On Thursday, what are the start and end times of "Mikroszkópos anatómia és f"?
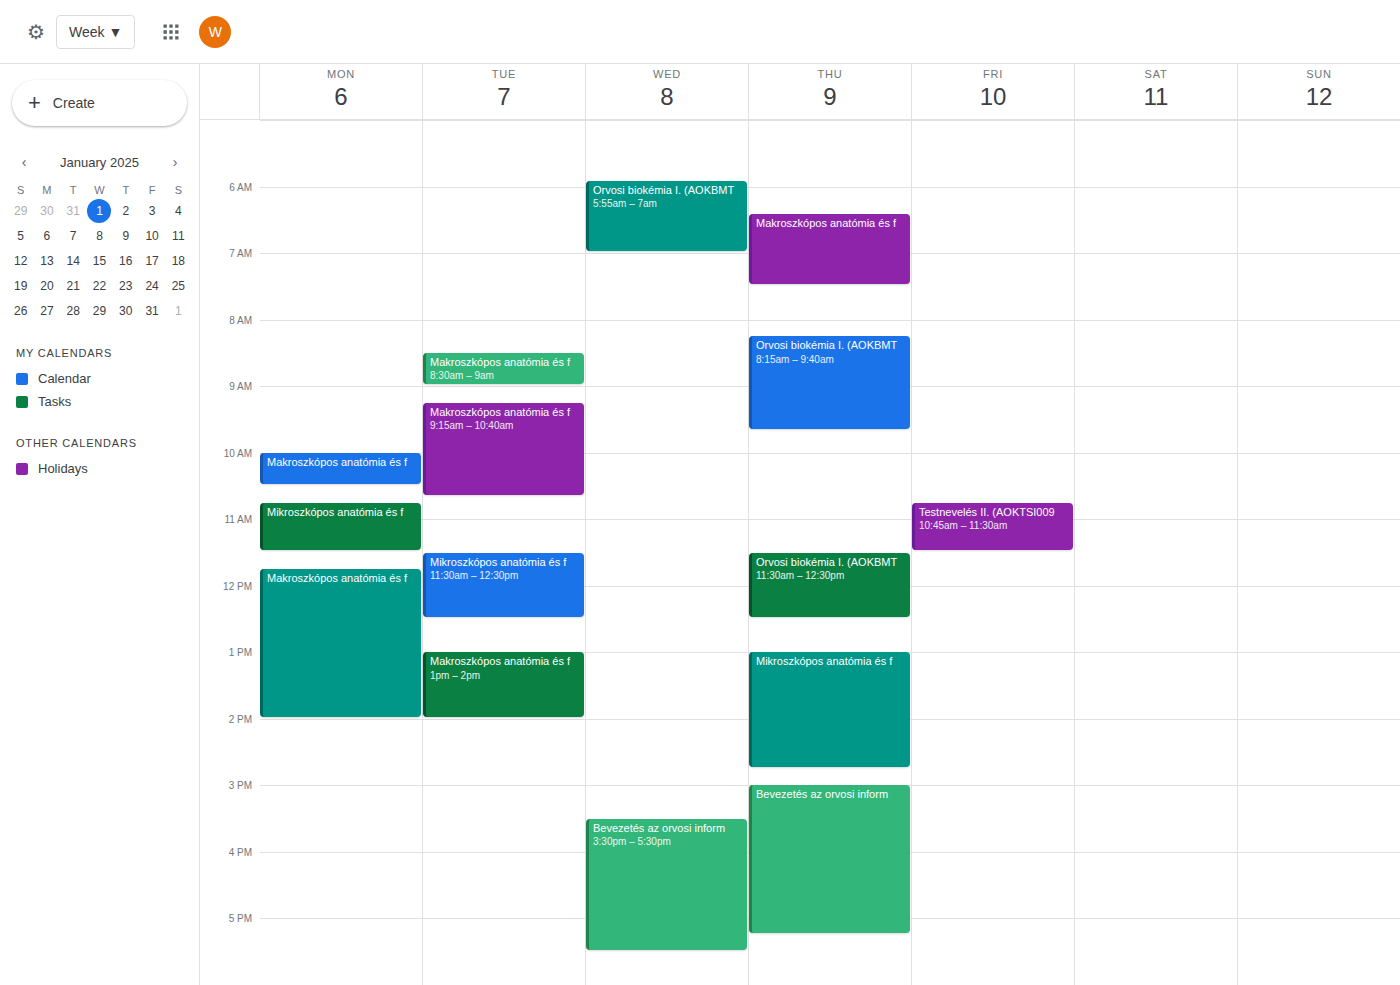
1:00 PM to 2:45 PM